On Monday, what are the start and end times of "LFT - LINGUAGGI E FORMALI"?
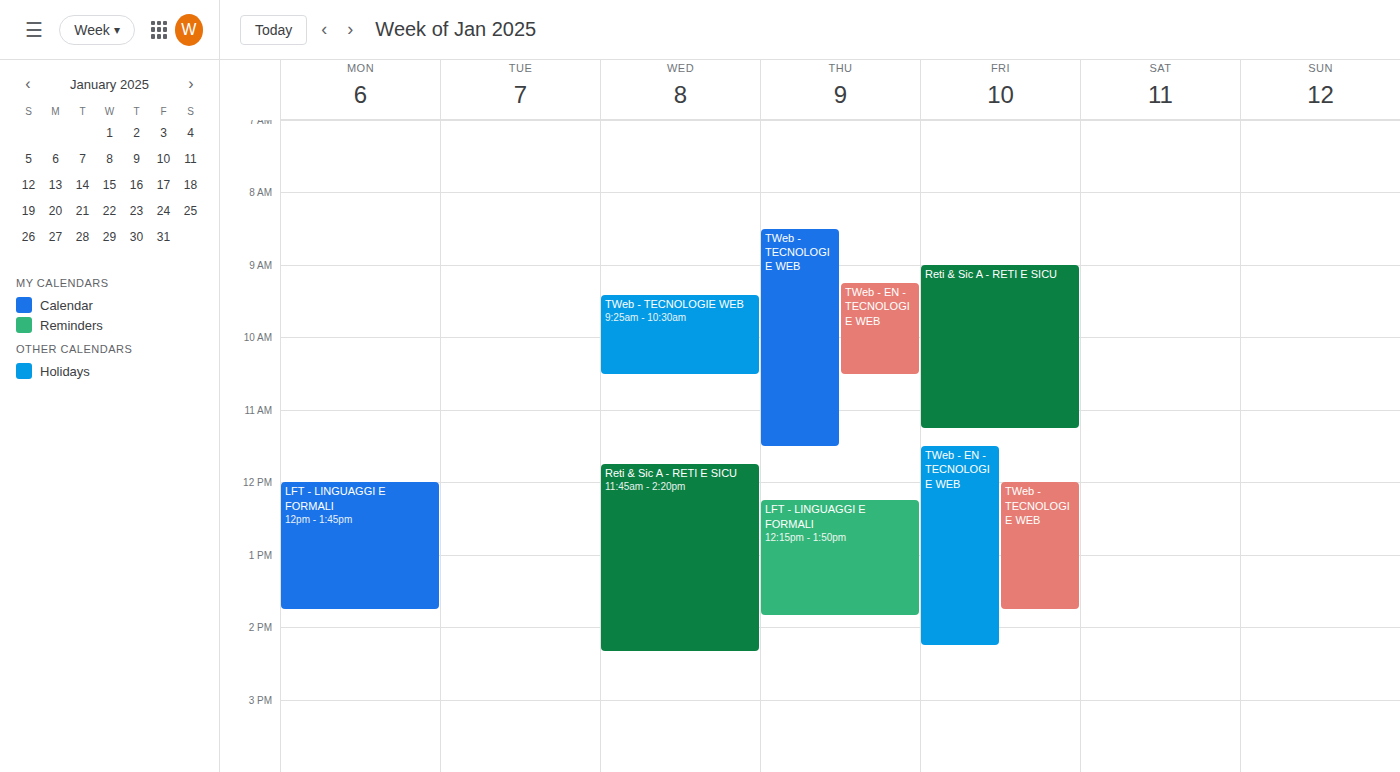
12:00 PM to 1:45 PM